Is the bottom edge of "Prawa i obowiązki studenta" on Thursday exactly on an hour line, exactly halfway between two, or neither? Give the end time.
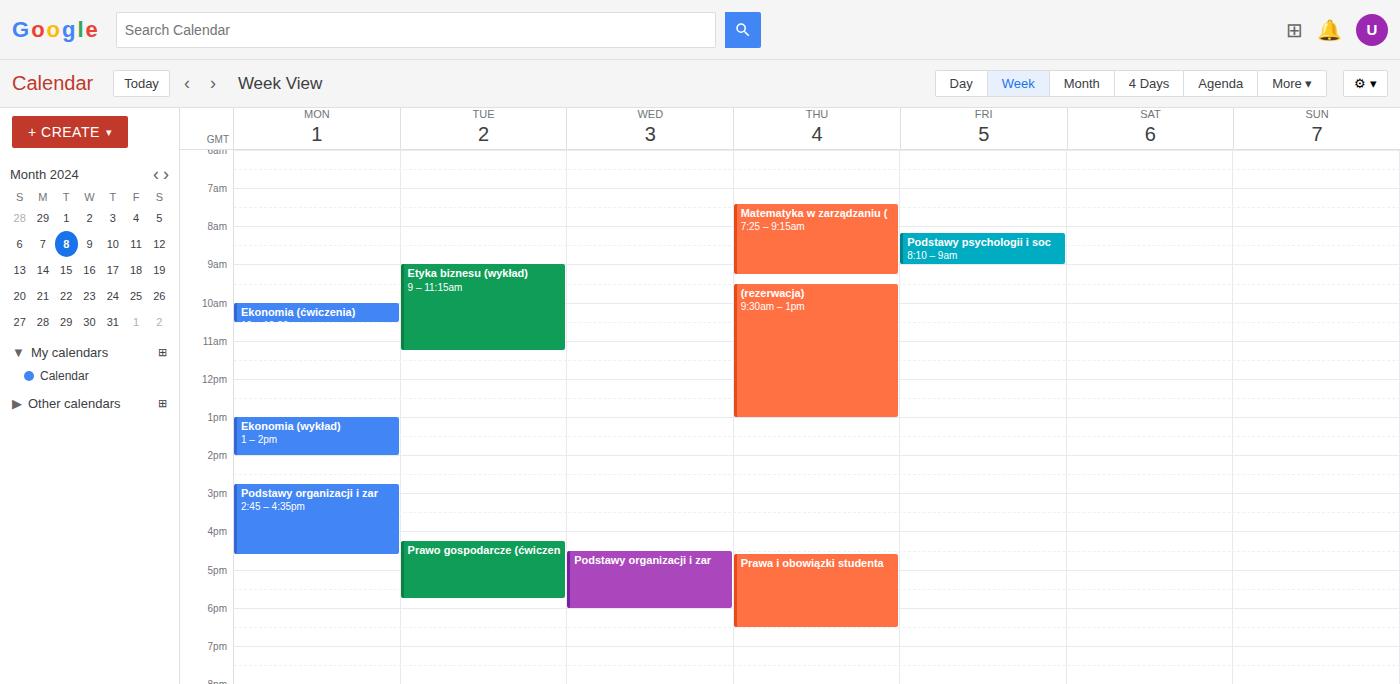
6:30 PM -- halfway between the 6 PM and 7 PM lines.